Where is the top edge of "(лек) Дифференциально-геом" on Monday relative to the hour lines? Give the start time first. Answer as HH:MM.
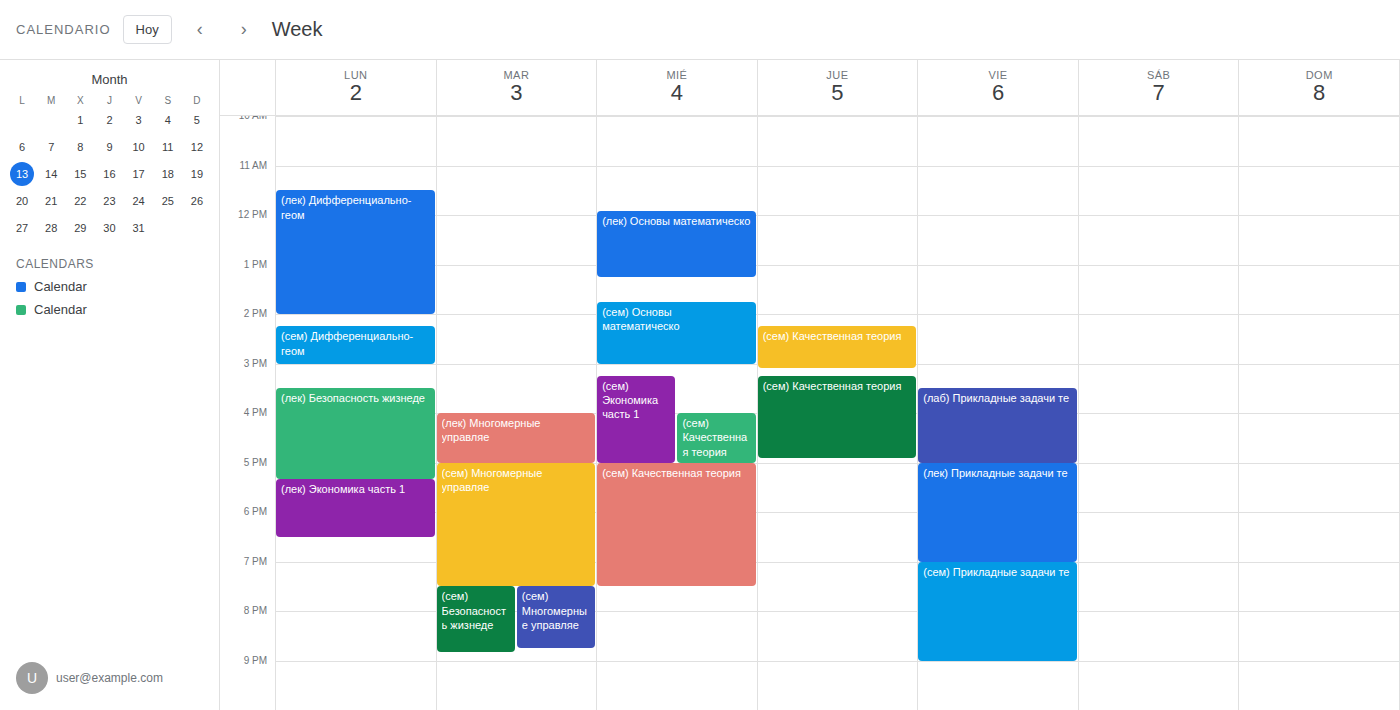
11:30 -- halfway between the 11:00 and 12:00 lines.